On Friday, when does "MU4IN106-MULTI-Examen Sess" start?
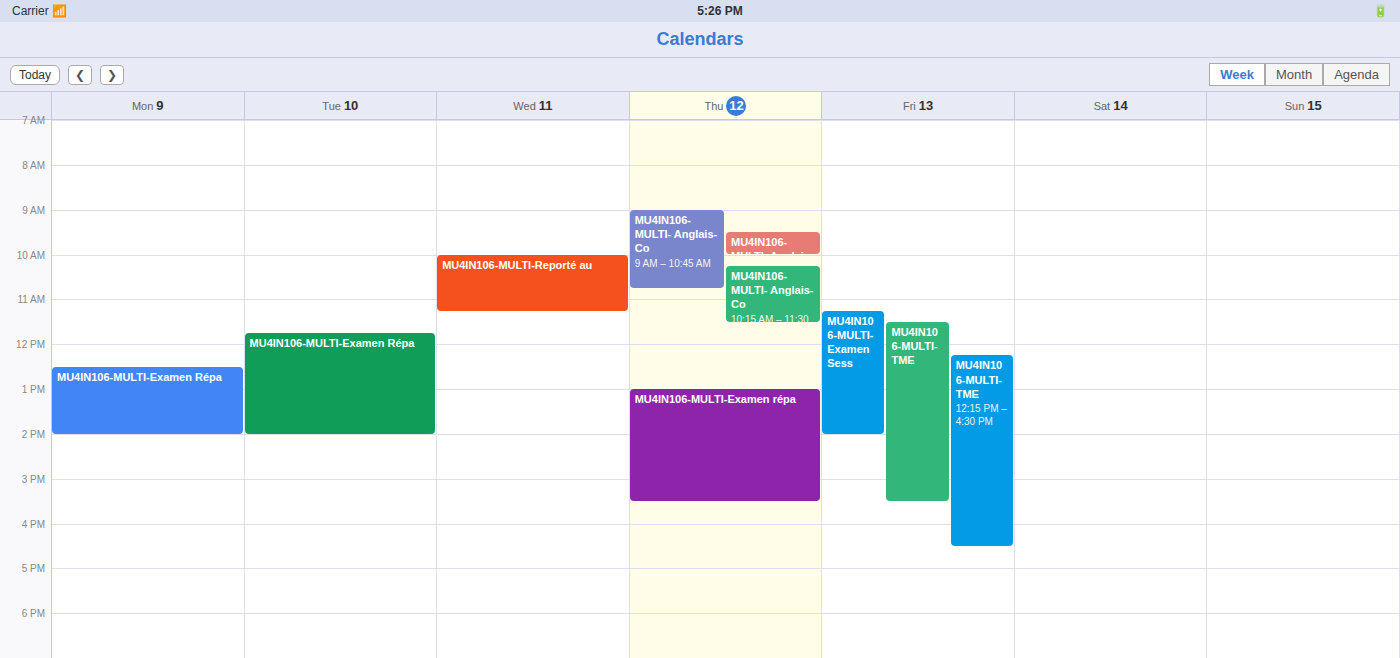
11:15 AM